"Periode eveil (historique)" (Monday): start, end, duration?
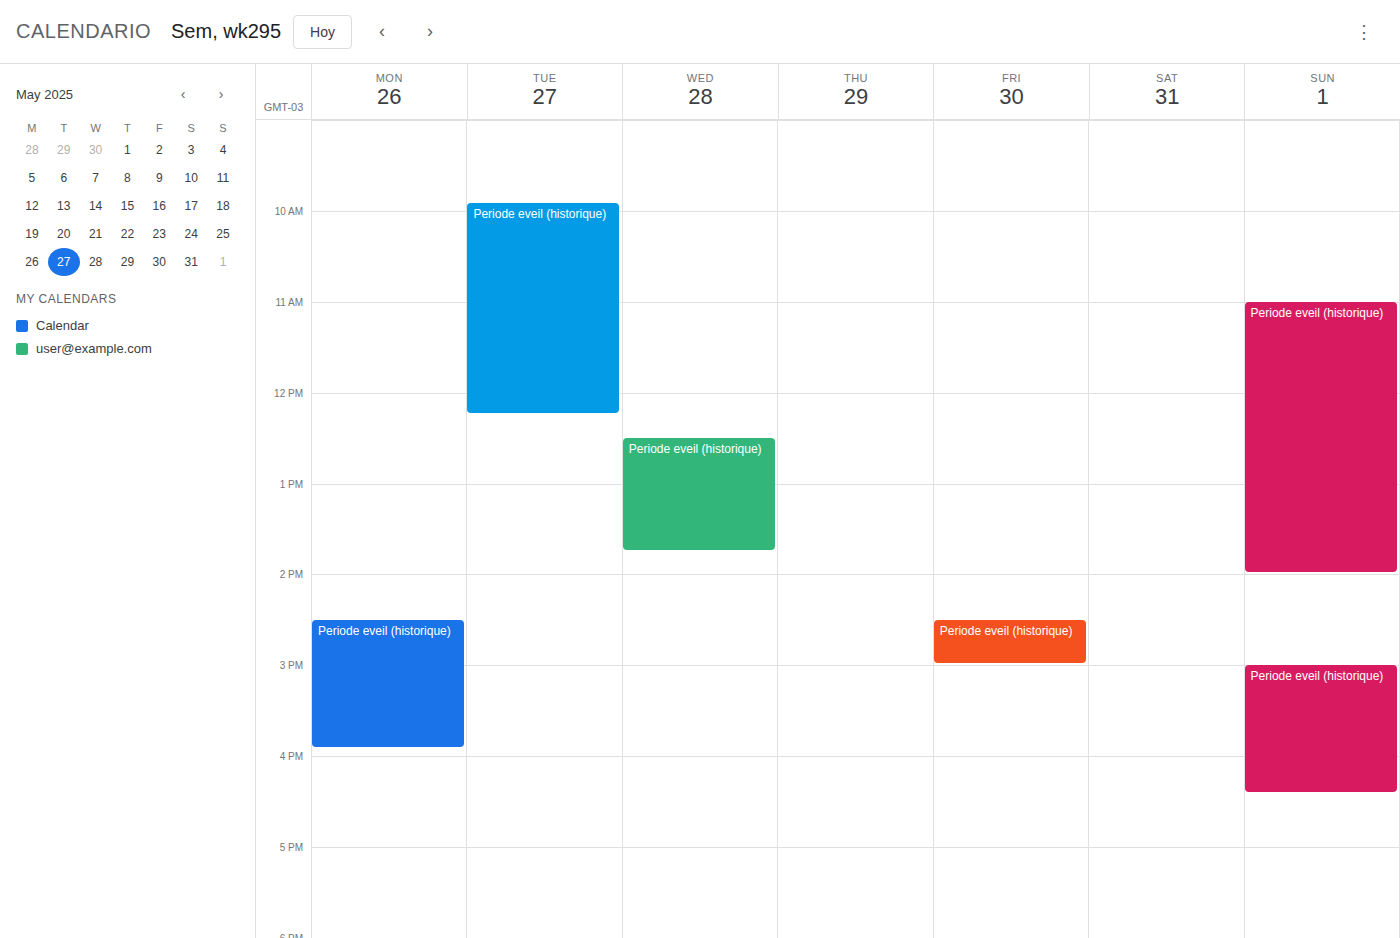
14:30 to 15:55, 1 hour 25 minutes